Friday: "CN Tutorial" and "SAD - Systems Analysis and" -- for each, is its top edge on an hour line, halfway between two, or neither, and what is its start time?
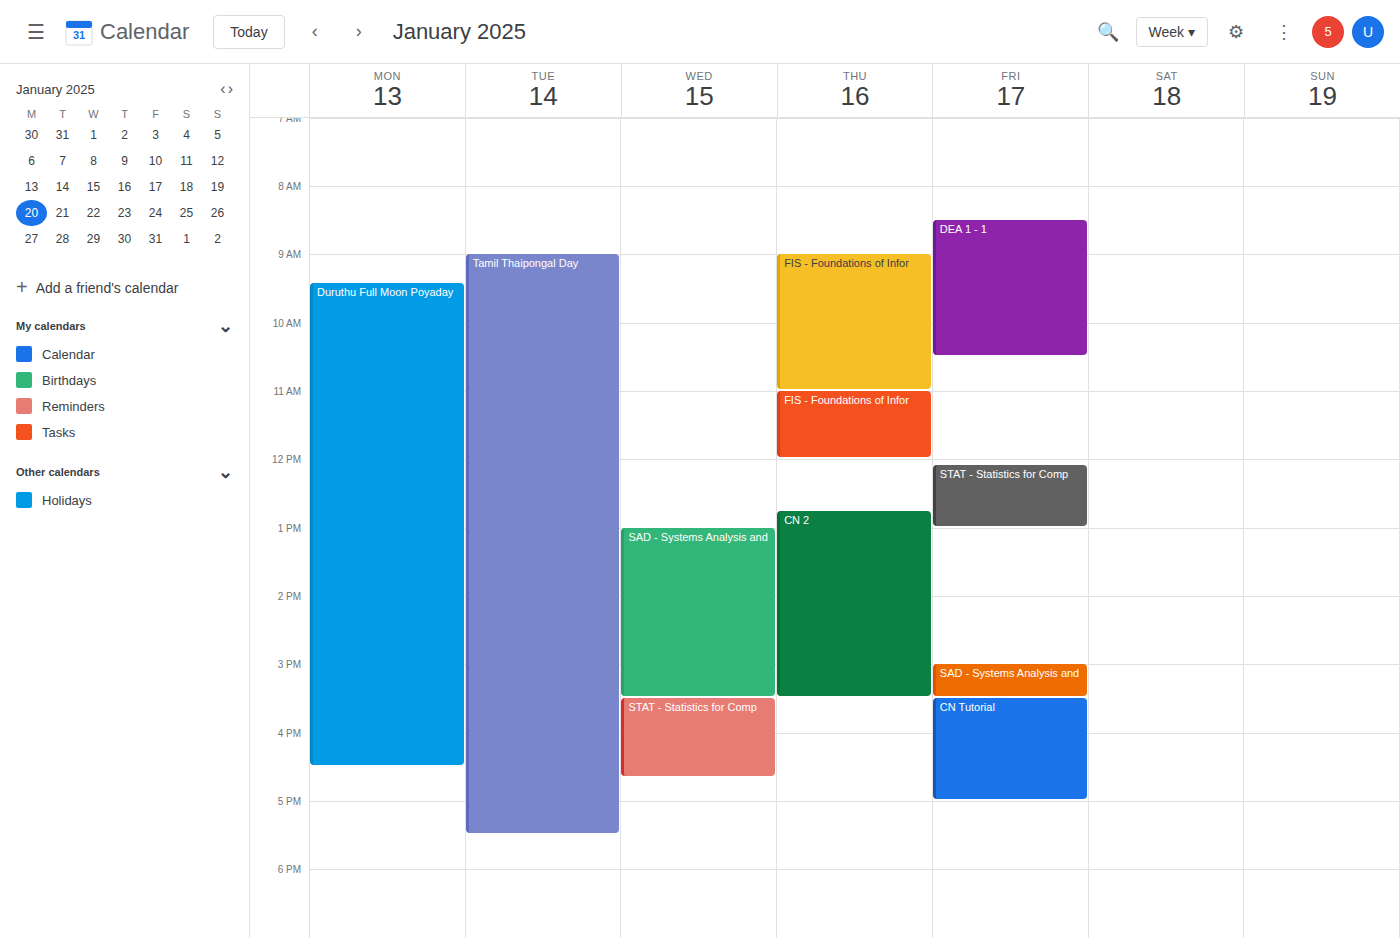
"CN Tutorial": 3:30 PM, halfway between the 3 PM and 4 PM lines. "SAD - Systems Analysis and": 3:00 PM, exactly on the 3 PM line.